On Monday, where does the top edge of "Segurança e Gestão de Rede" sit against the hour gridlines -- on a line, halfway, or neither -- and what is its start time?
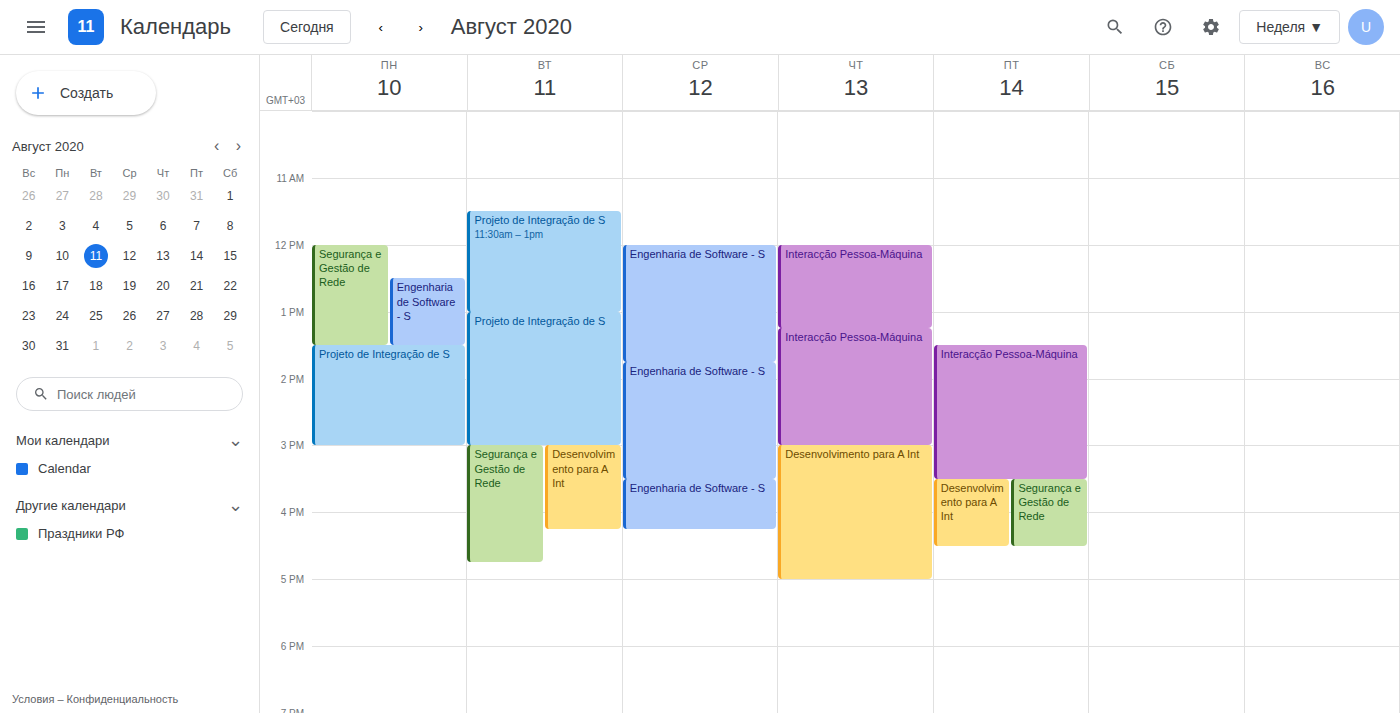
12:00 PM -- exactly on the 12 PM line.